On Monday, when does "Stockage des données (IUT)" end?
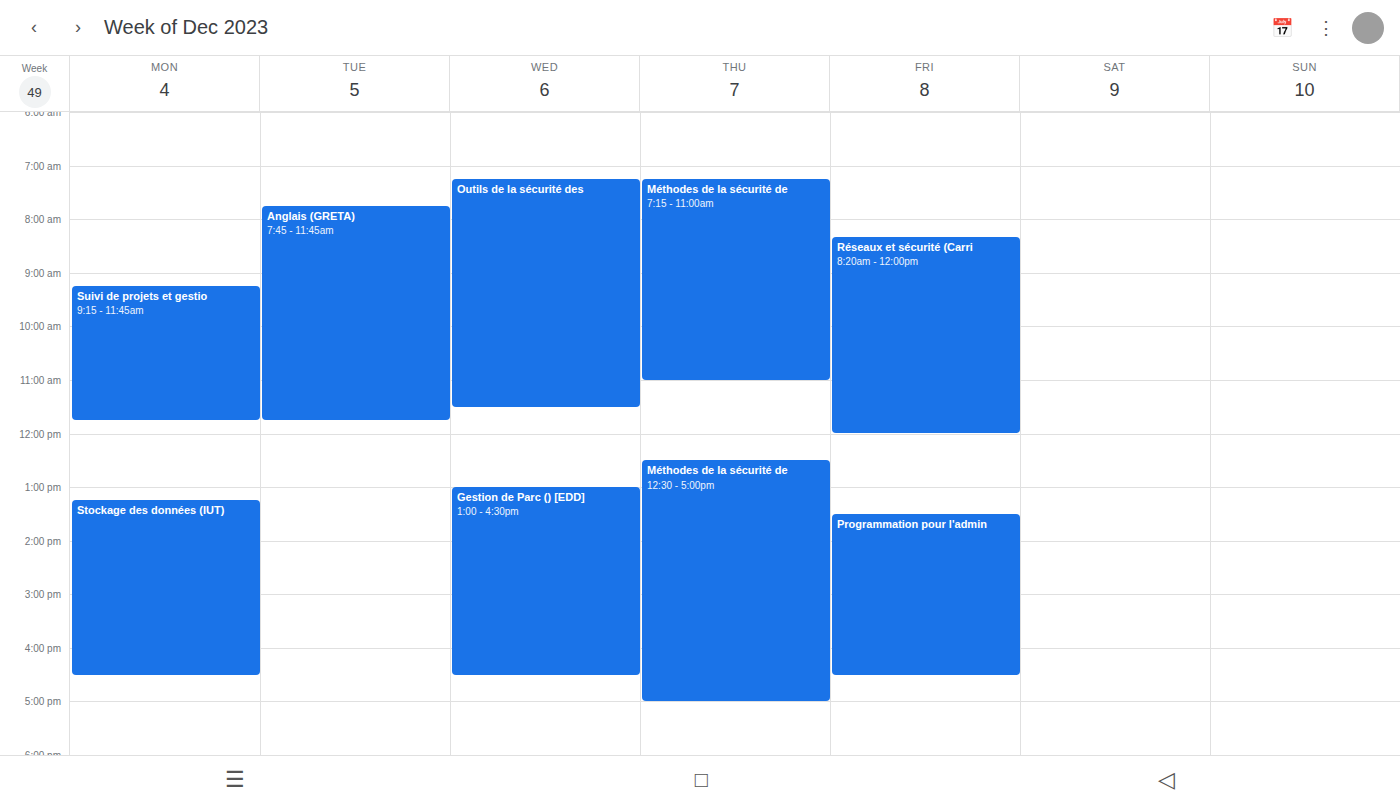
4:30 PM